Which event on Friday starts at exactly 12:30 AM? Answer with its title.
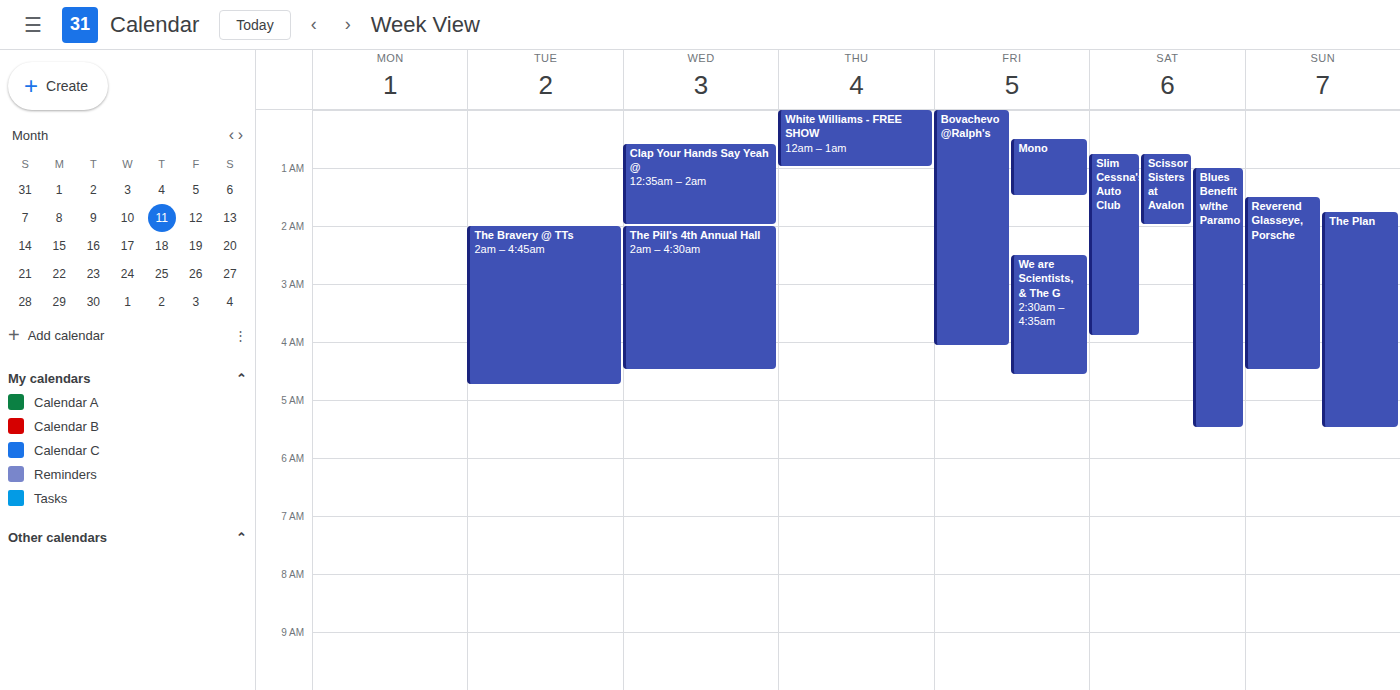
"Mono"